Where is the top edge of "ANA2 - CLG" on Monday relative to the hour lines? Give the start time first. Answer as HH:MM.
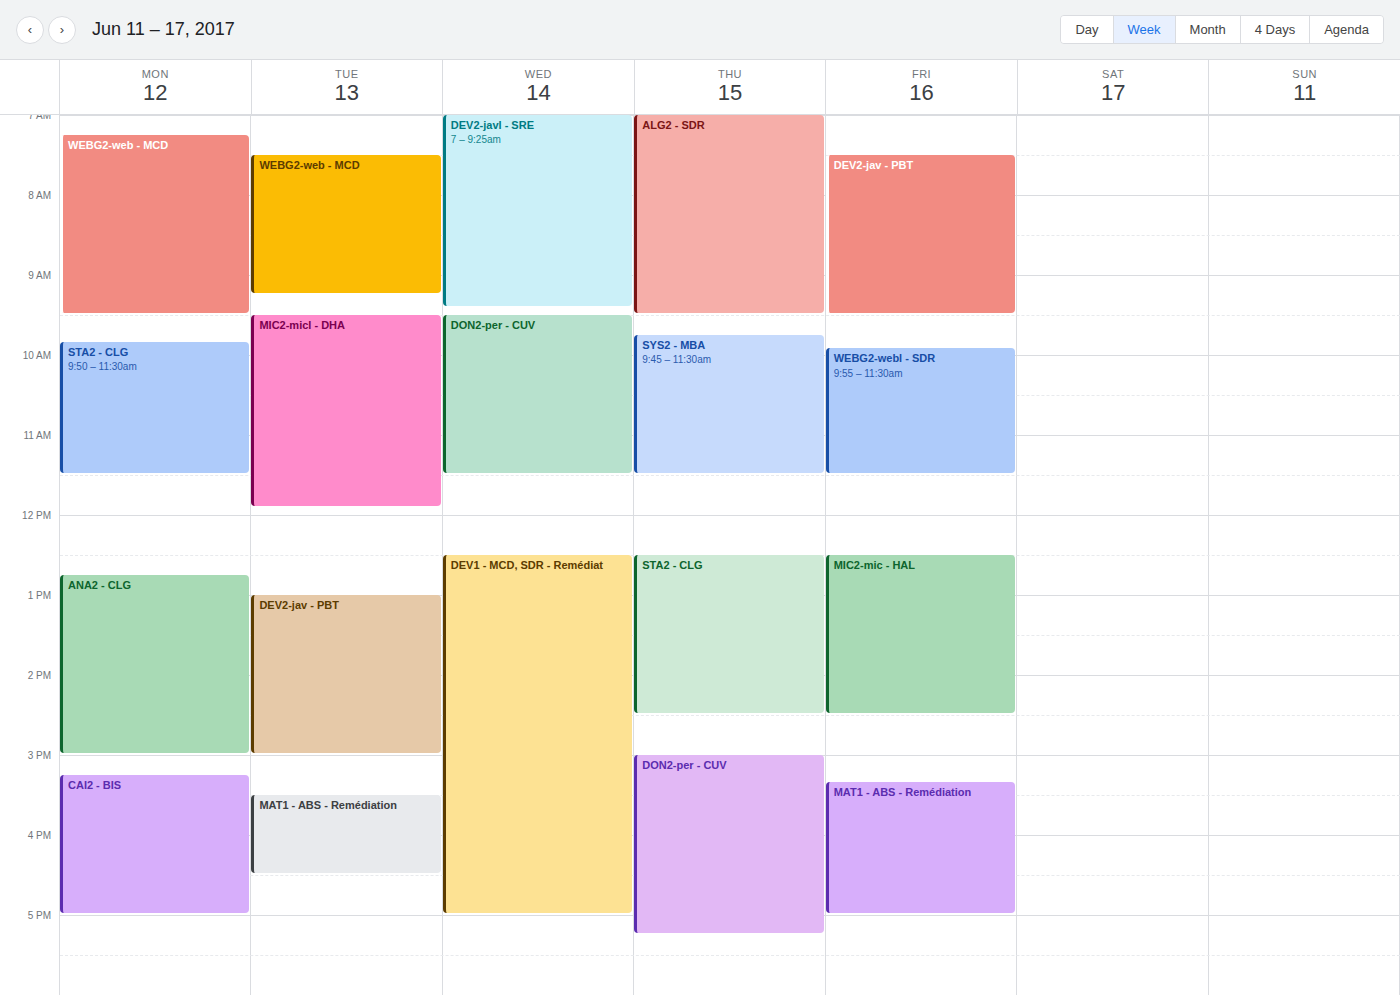
12:45 -- neither: three quarters of the way from the 12:00 line to the 13:00 line.